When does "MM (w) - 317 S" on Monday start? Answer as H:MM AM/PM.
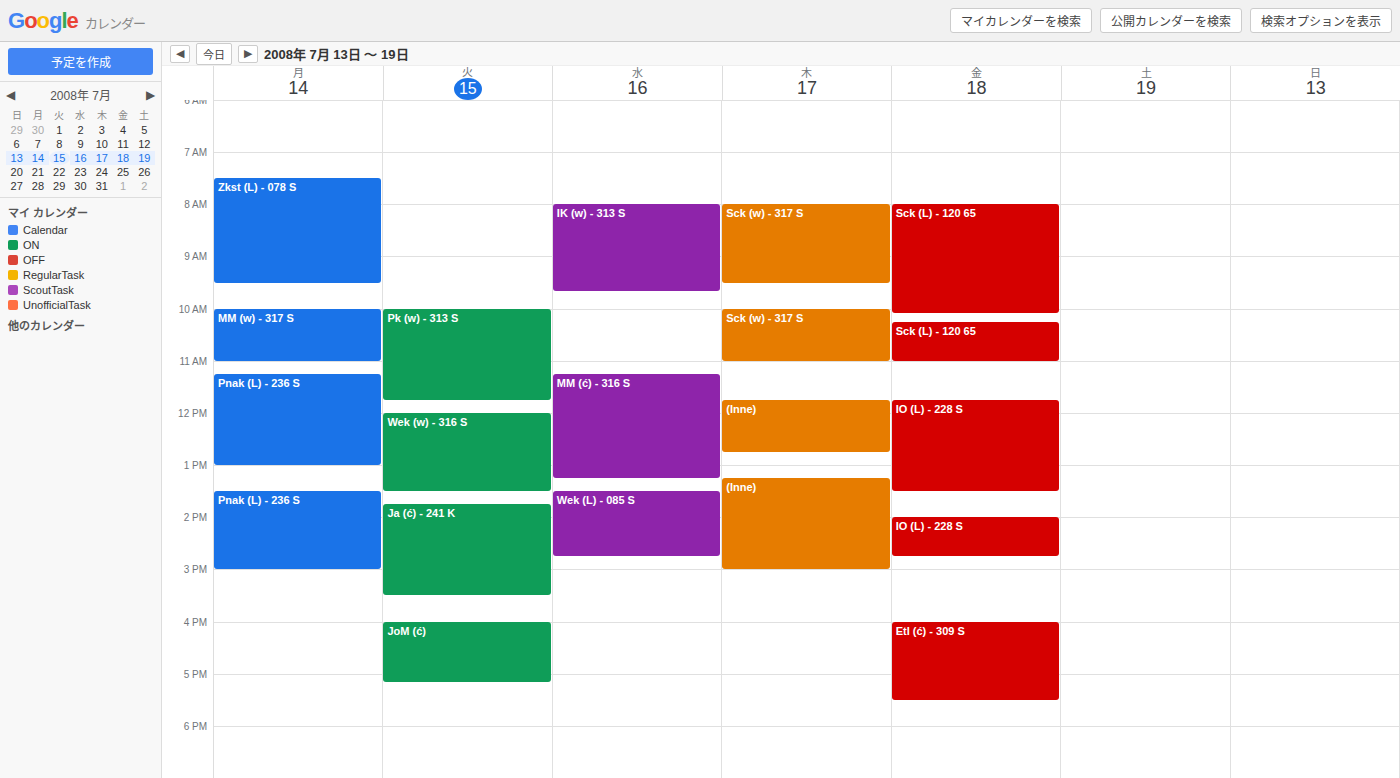
10:00 AM